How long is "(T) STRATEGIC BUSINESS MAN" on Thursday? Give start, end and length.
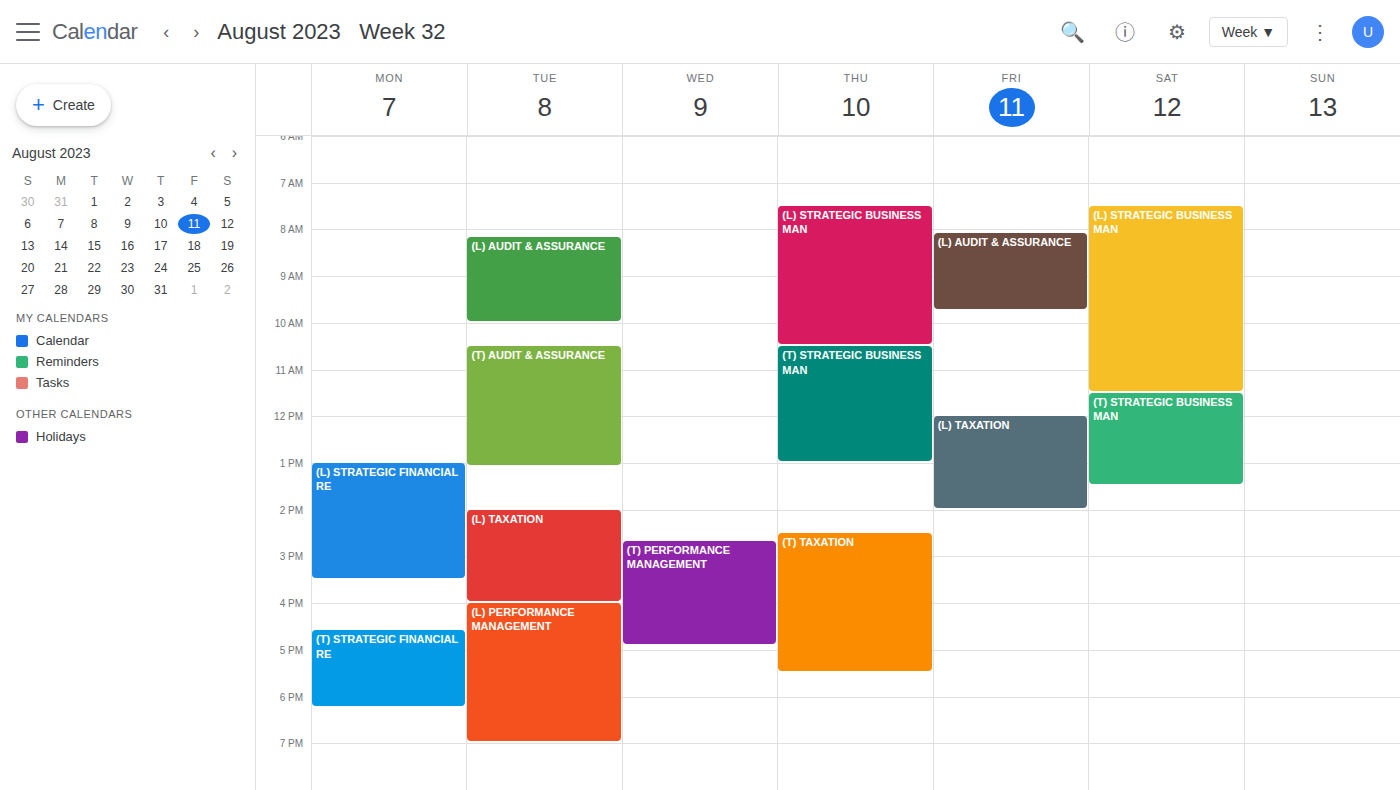
10:30 AM to 1:00 PM, 2 hours 30 minutes